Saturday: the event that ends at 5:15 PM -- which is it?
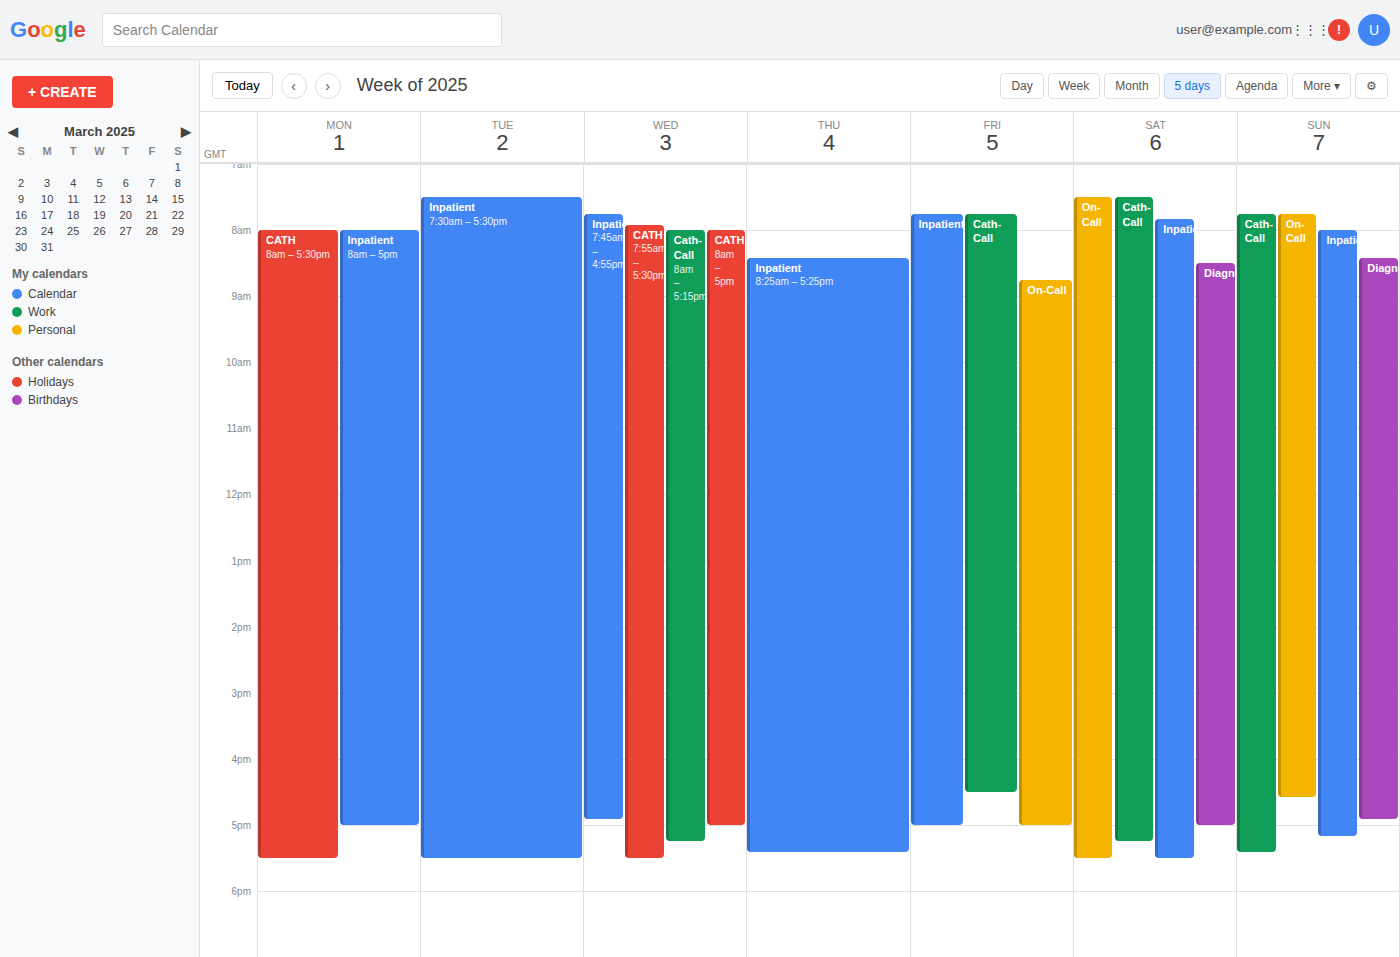
"Cath-Call"